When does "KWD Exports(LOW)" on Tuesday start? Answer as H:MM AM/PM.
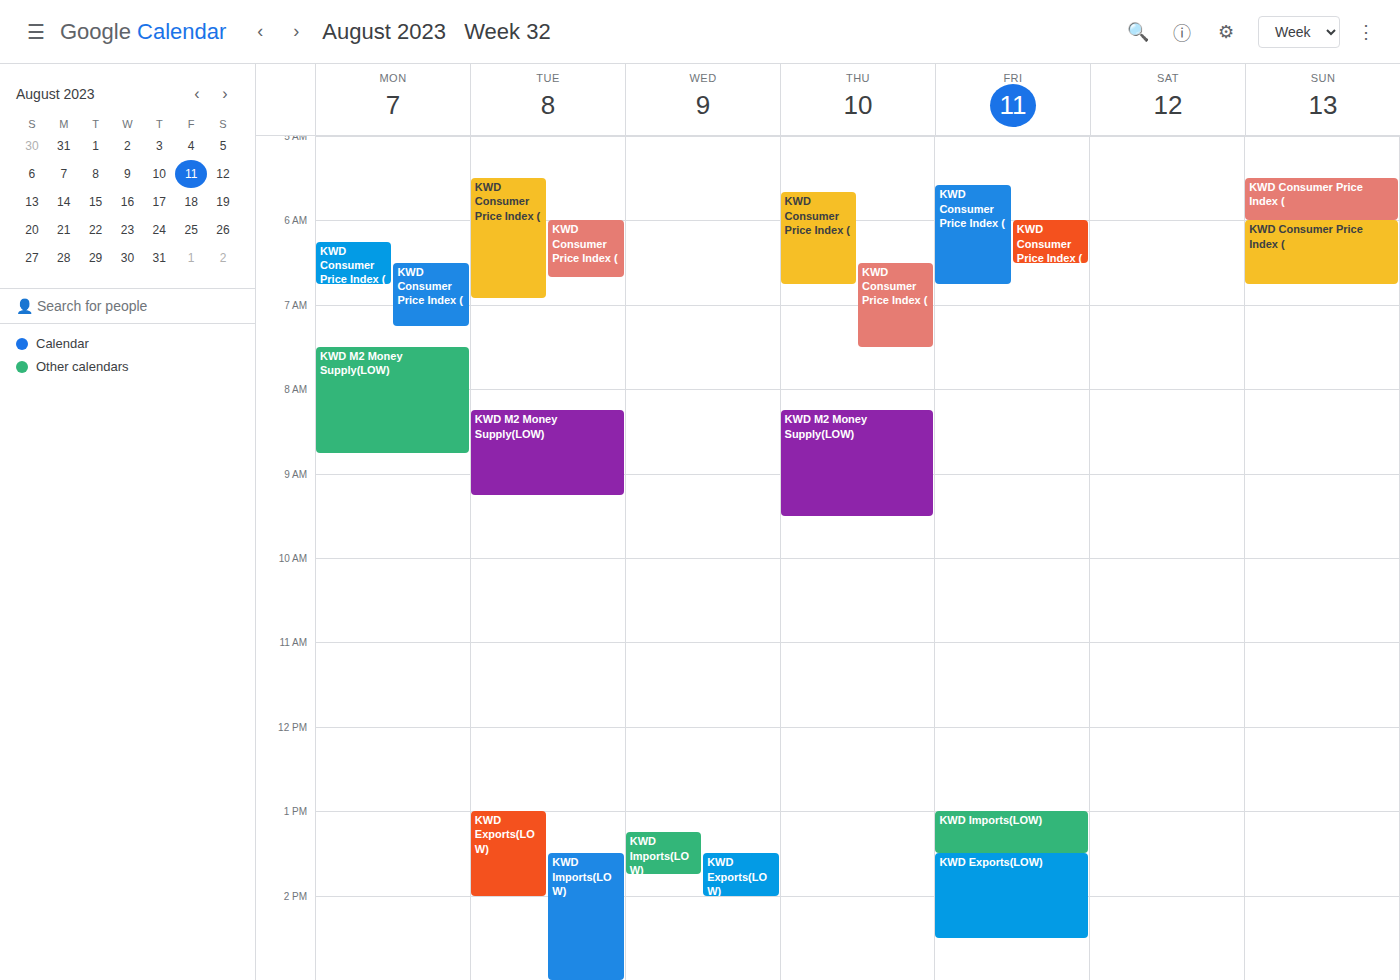
1:00 PM